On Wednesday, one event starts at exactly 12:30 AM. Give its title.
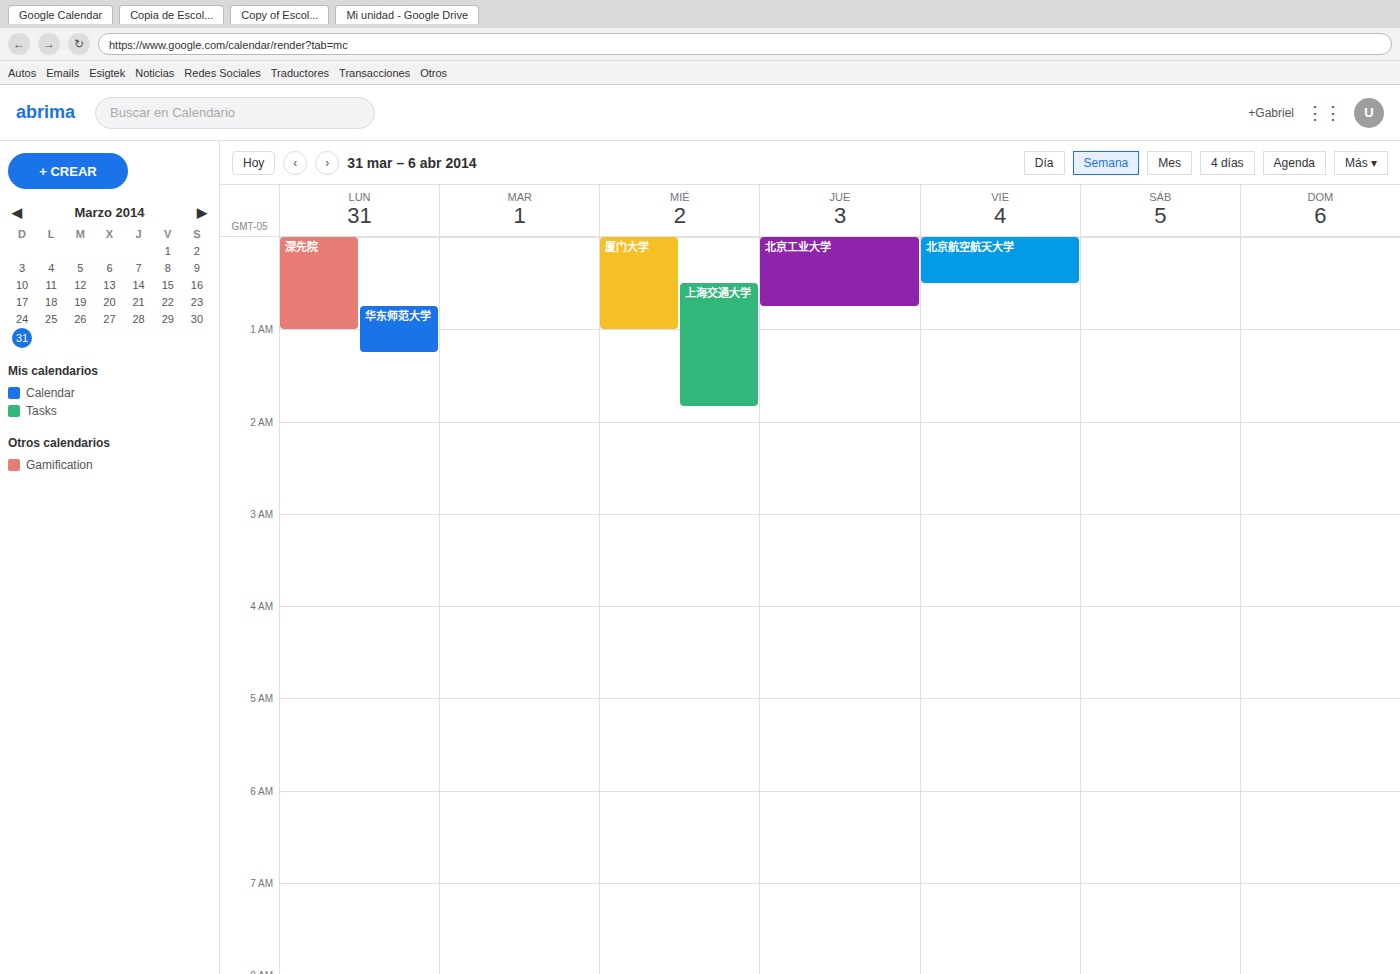
"上海交通大学"